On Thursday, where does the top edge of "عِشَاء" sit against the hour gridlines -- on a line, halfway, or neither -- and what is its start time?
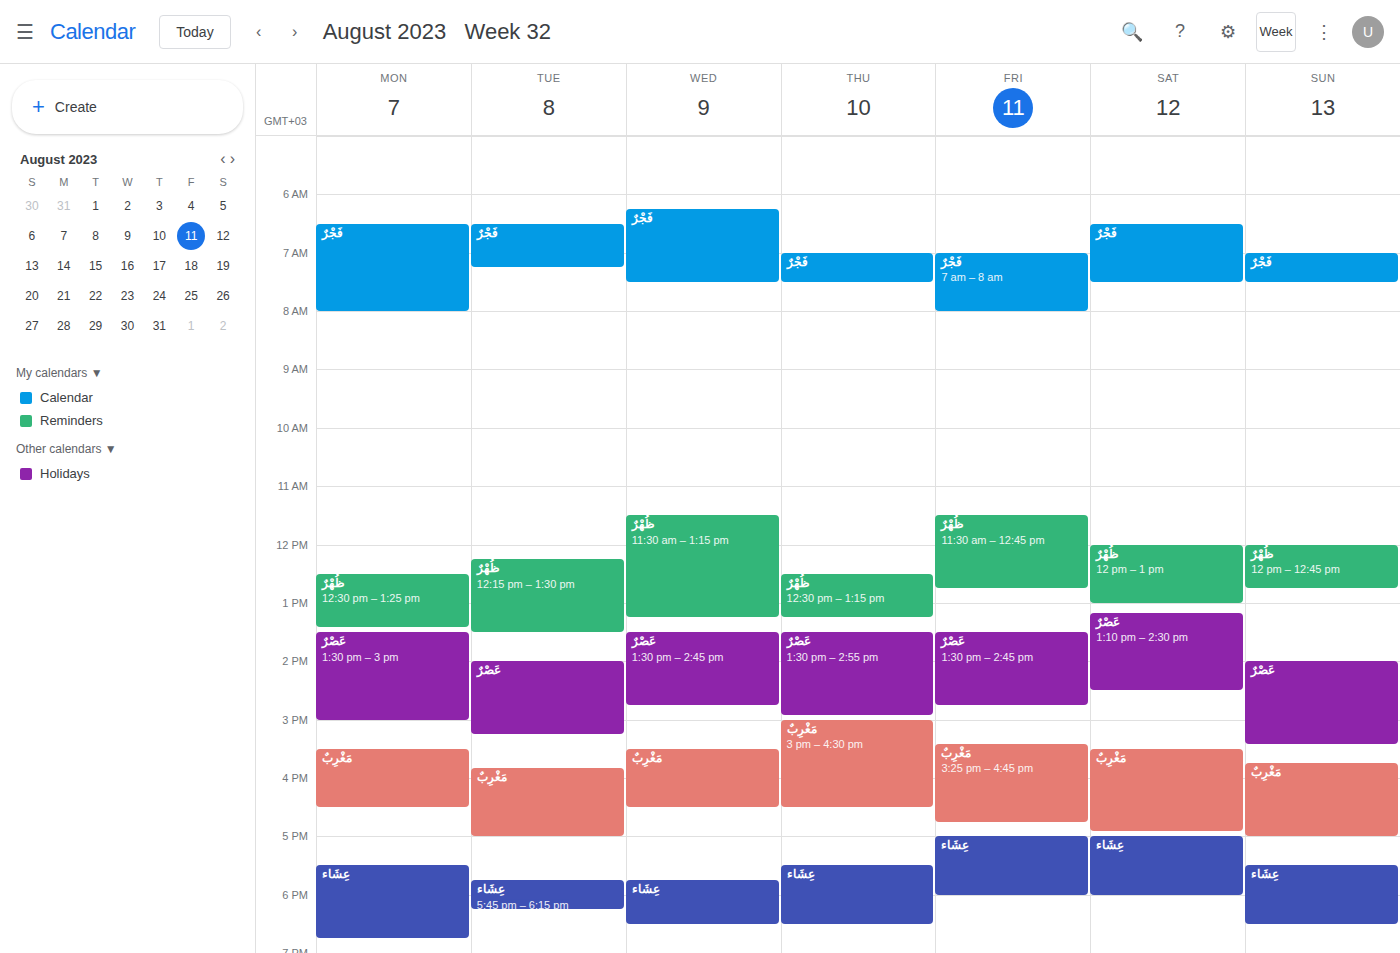
5:30 PM -- halfway between the 5 PM and 6 PM lines.